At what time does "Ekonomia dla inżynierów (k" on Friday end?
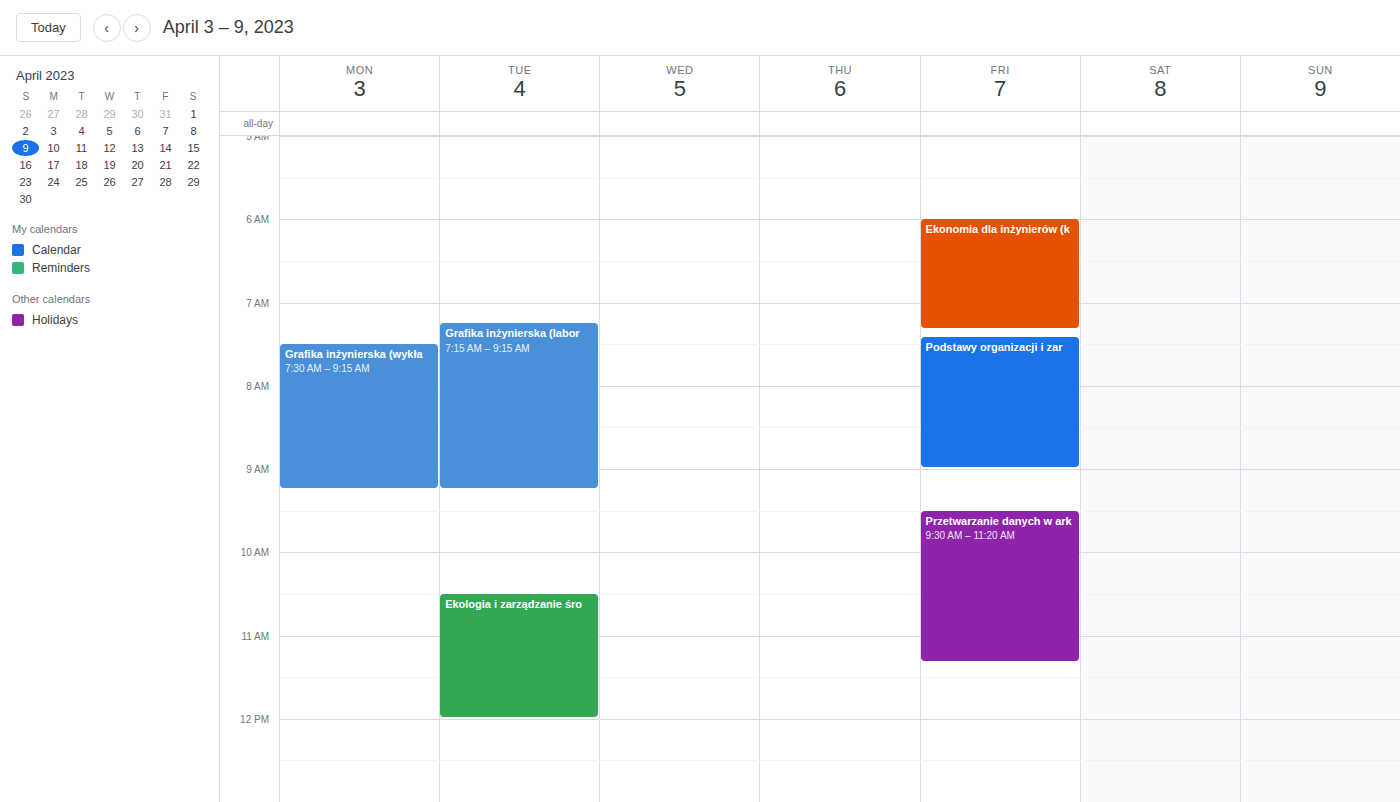
07:20